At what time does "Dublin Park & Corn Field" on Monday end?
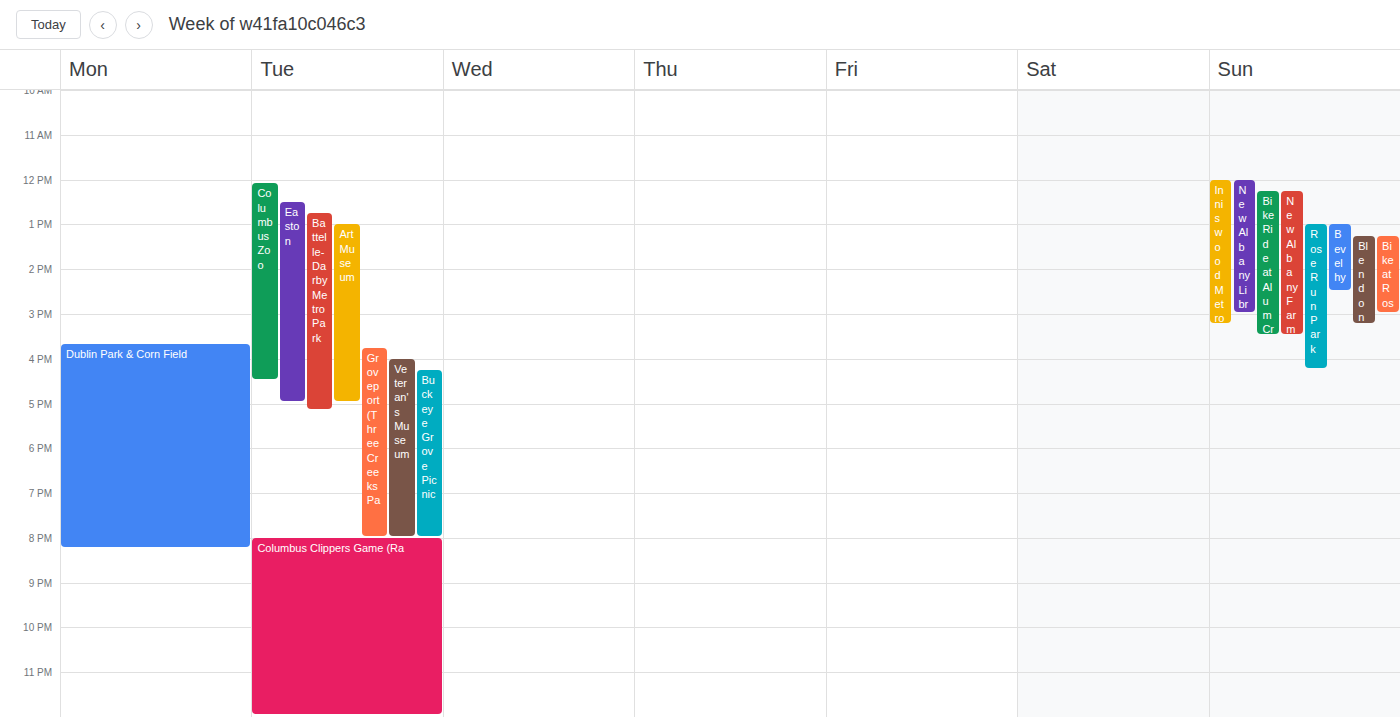
8:15 PM